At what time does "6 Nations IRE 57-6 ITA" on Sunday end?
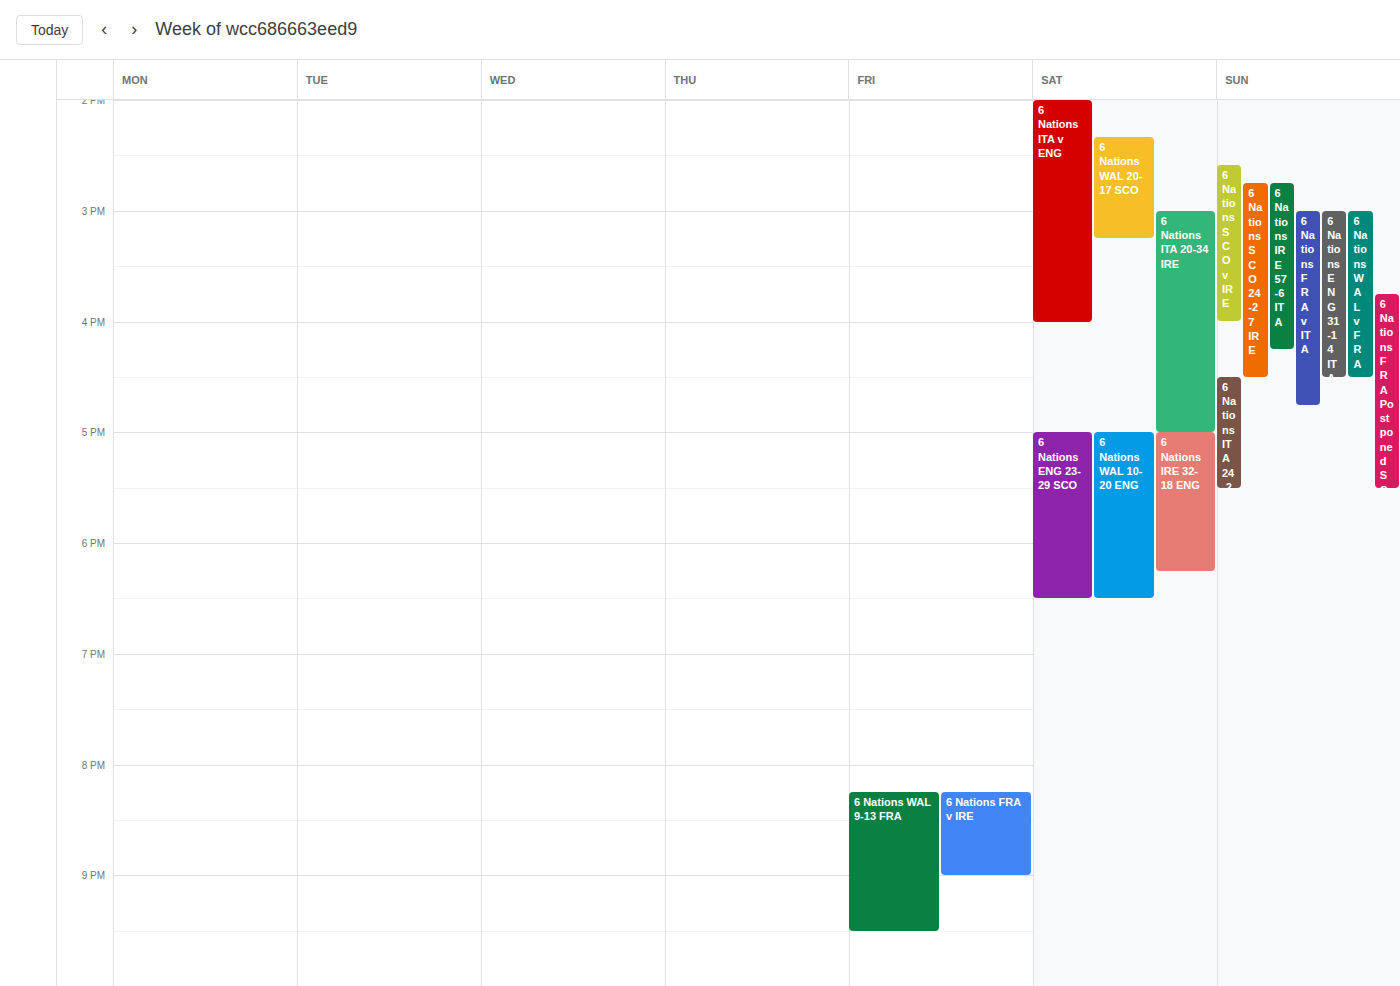
4:15 PM